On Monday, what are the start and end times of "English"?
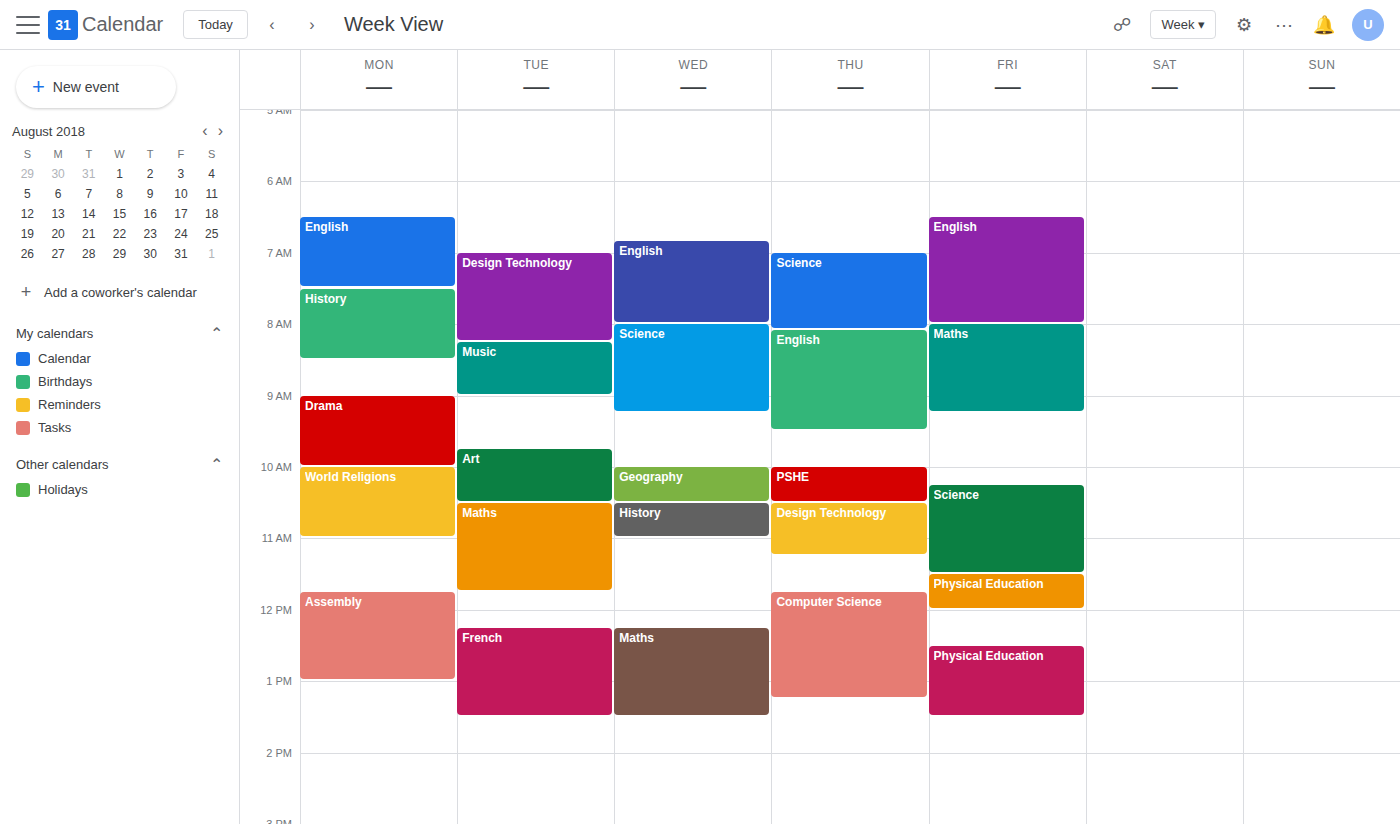
6:30 AM to 7:30 AM